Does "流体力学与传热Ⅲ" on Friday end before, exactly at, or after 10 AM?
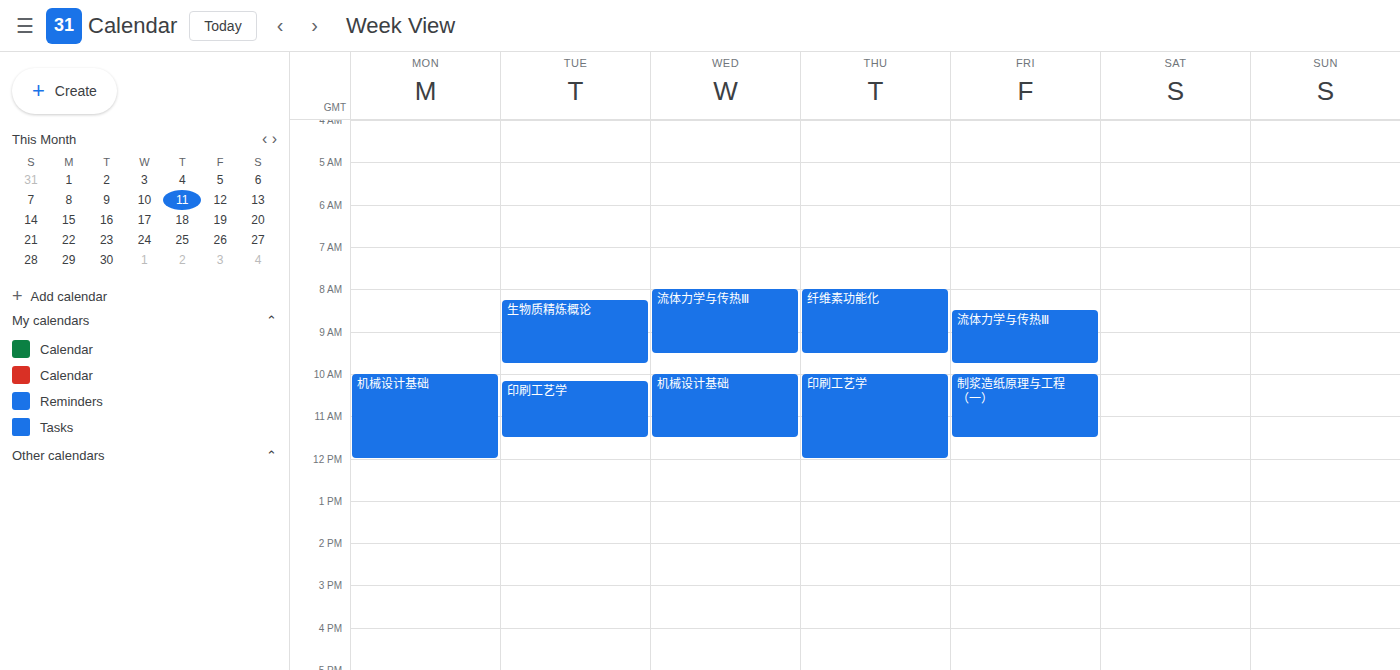
9:45 AM -- before 10 AM, 15 minutes above the 10 AM line.